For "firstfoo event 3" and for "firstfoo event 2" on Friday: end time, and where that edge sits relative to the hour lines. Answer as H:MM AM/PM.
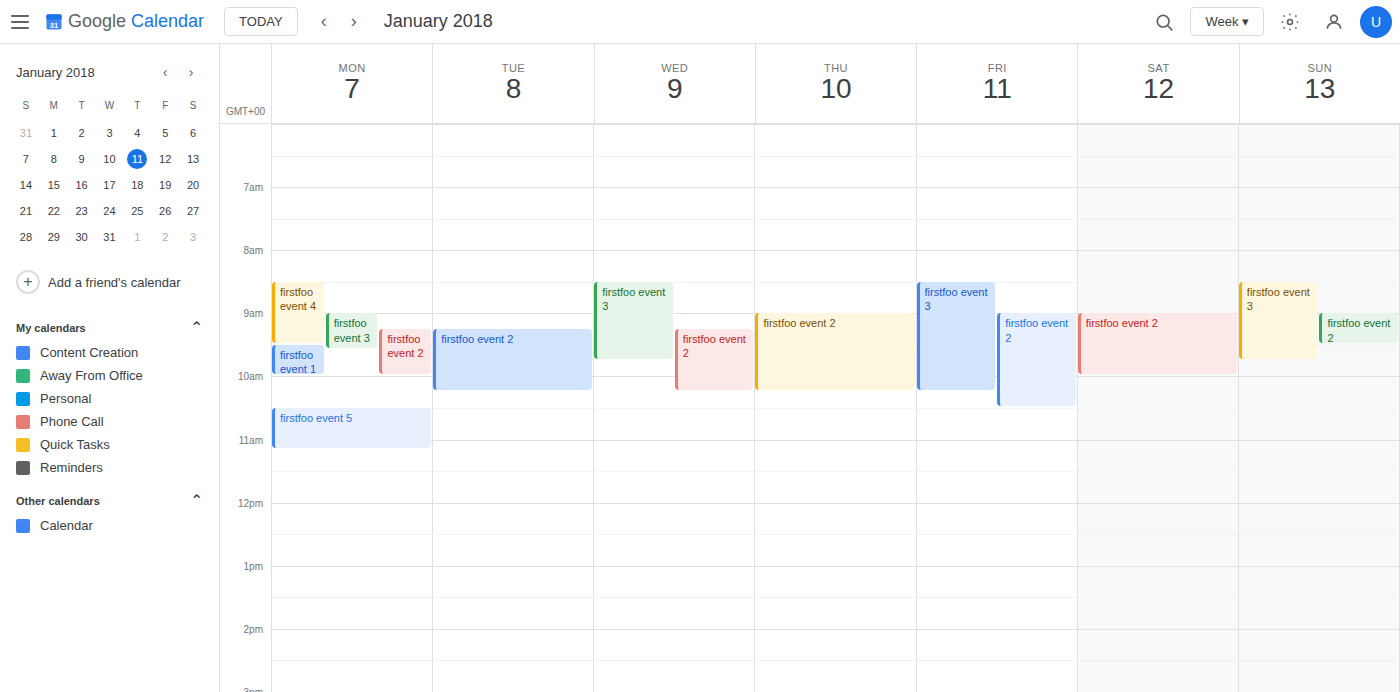
"firstfoo event 3": 10:15 AM, neither: a quarter of the way from the 10 AM line to the 11 AM line. "firstfoo event 2": 10:30 AM, halfway between the 10 AM and 11 AM lines.